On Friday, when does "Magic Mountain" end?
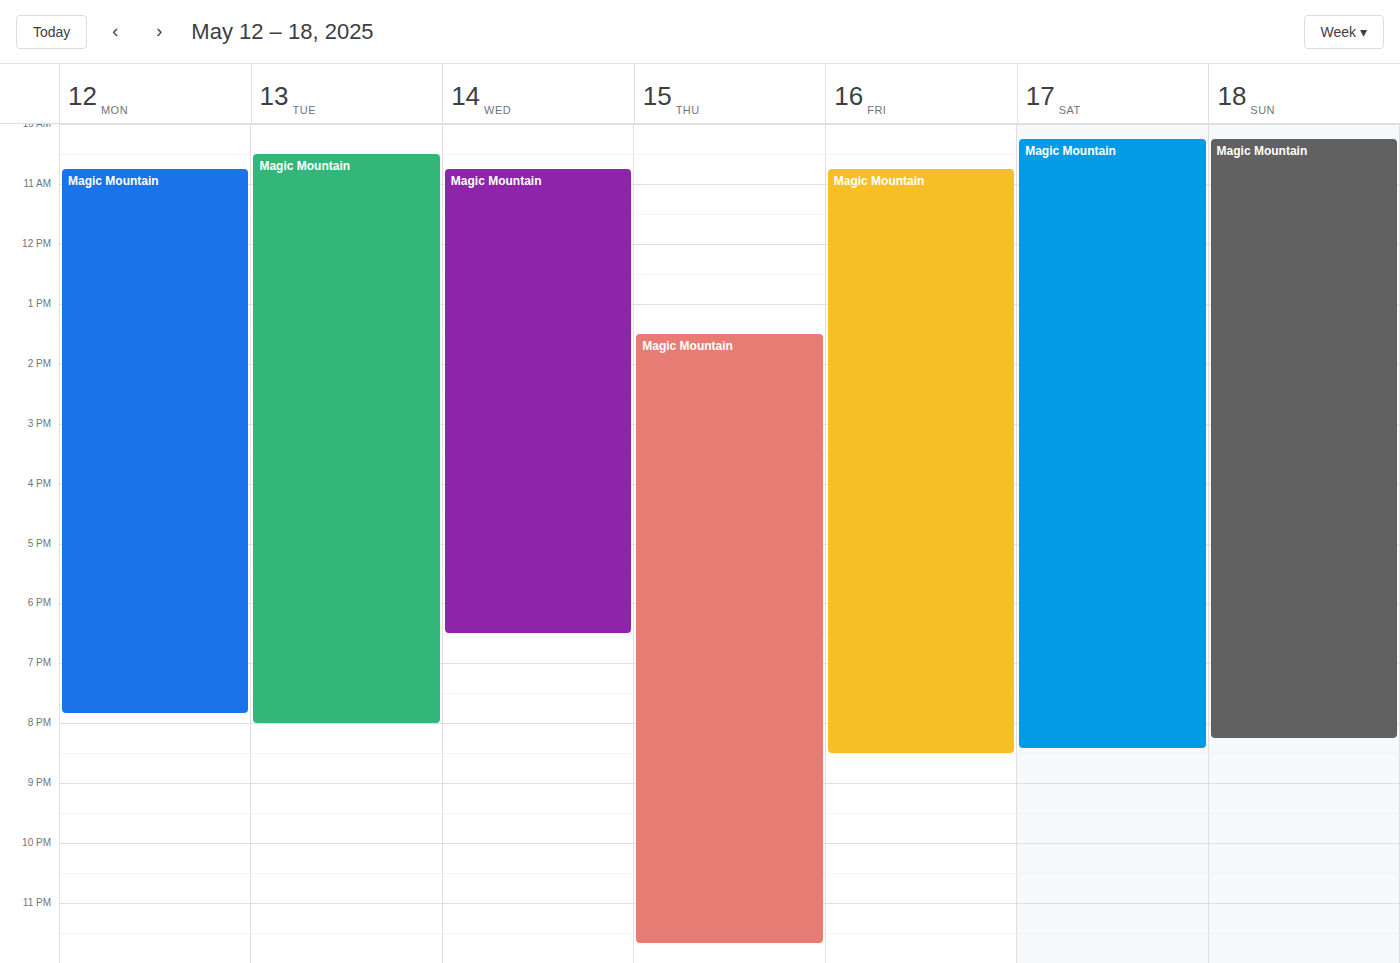
8:30 PM